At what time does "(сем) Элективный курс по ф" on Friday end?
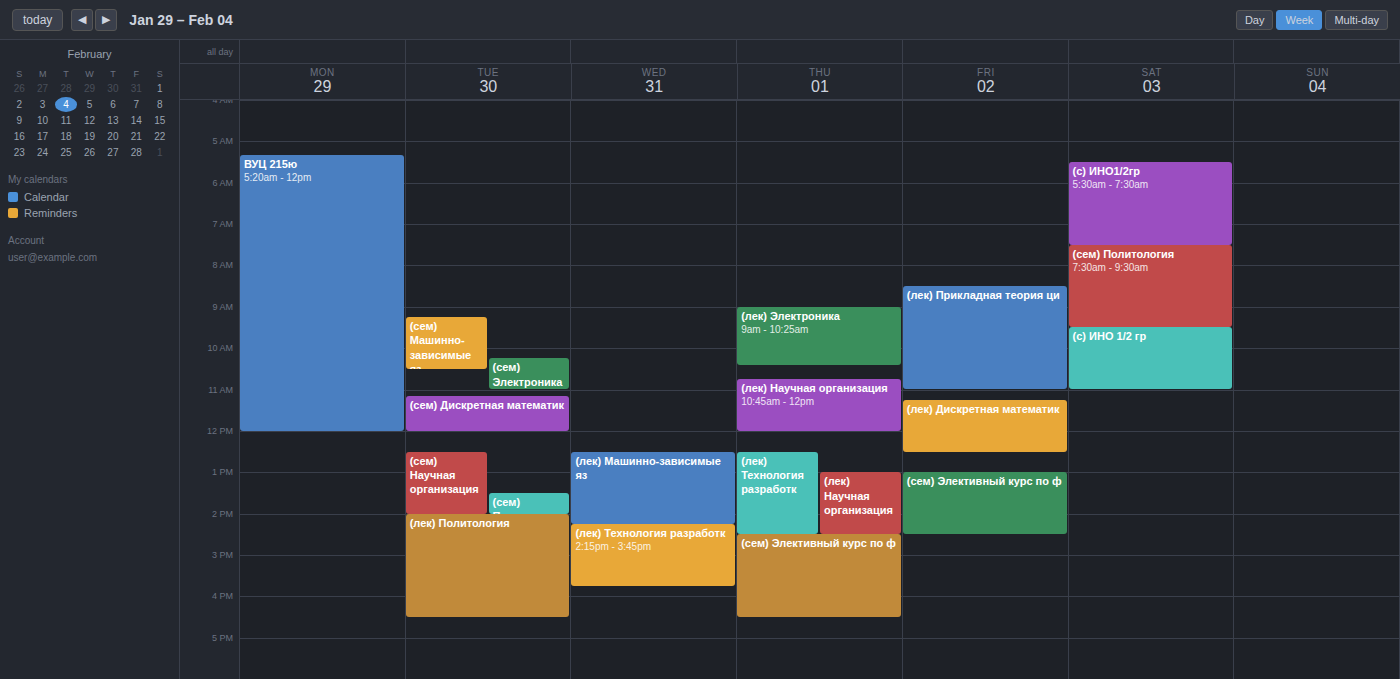
2:30 PM